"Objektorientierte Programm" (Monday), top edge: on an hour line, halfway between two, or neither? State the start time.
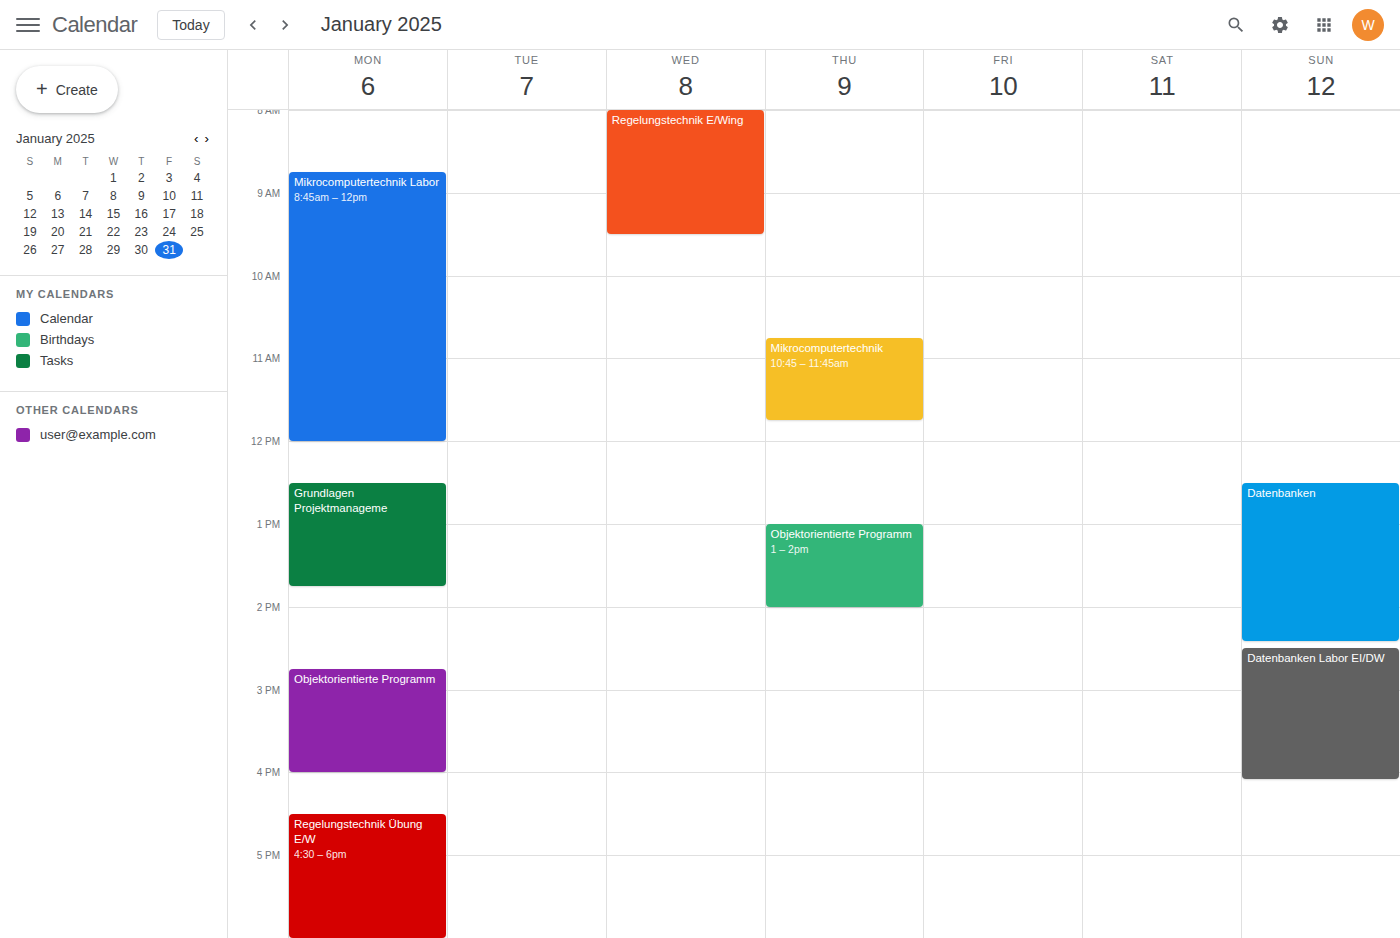
2:45 PM -- neither: three quarters of the way from the 2 PM line to the 3 PM line.